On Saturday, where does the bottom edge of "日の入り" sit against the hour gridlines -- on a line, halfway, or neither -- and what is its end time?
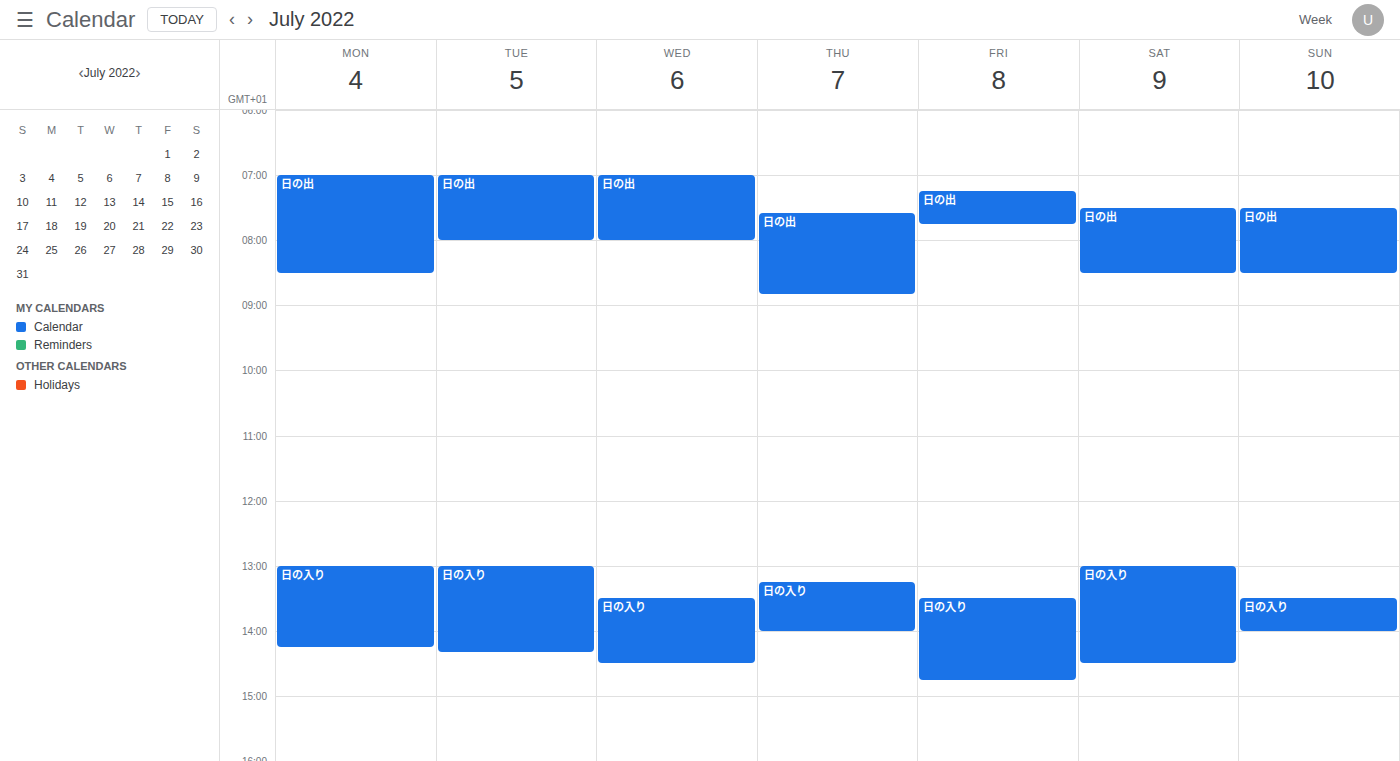
2:30 PM -- halfway between the 2 PM and 3 PM lines.